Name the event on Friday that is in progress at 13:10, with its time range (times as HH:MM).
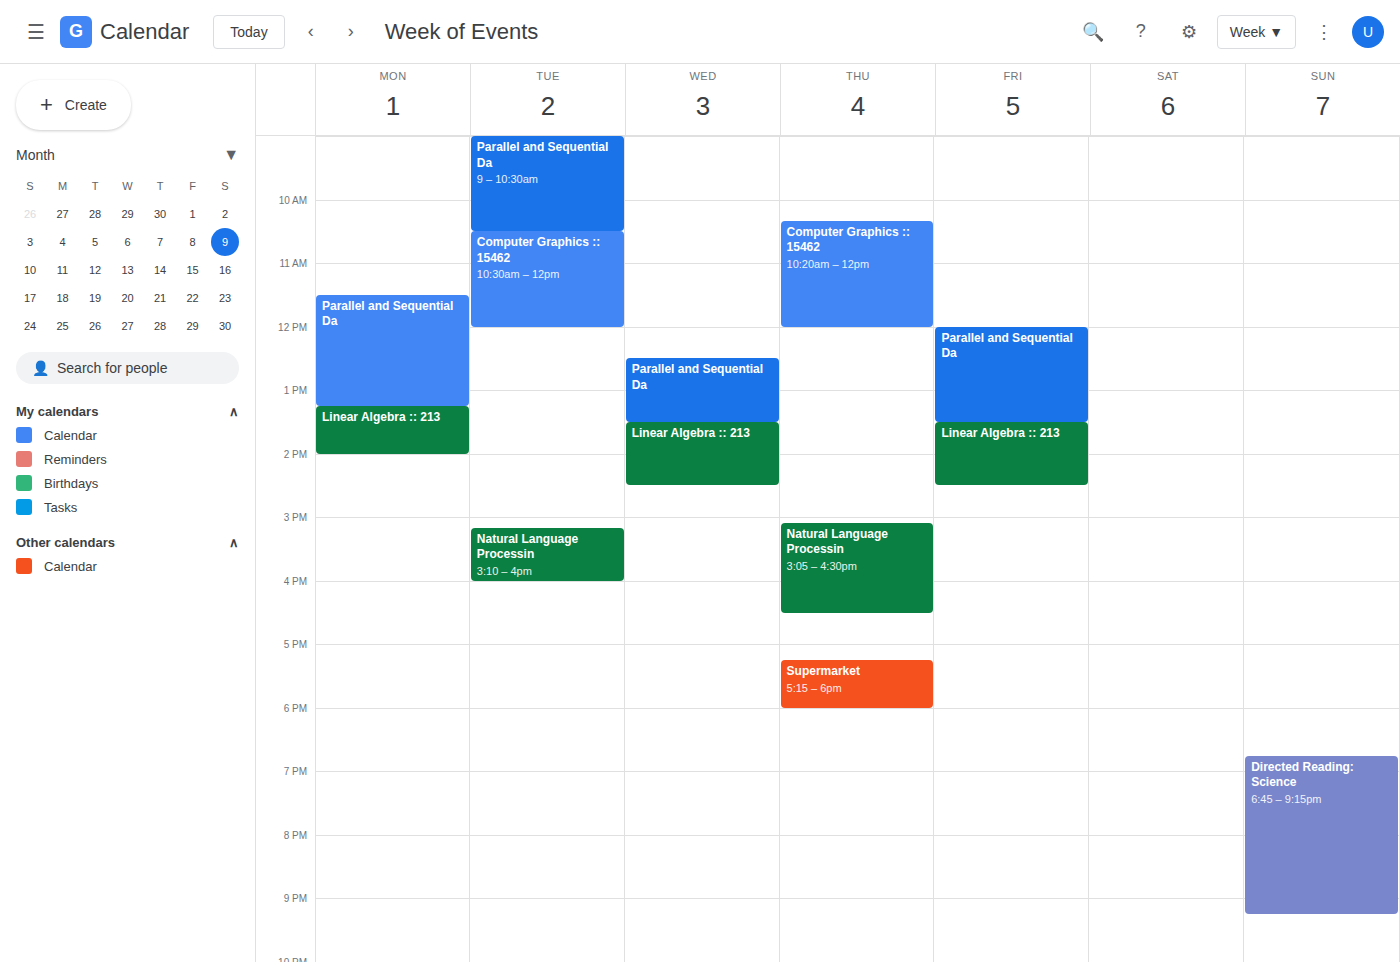
"Parallel and Sequential Da", 12:00 to 13:30